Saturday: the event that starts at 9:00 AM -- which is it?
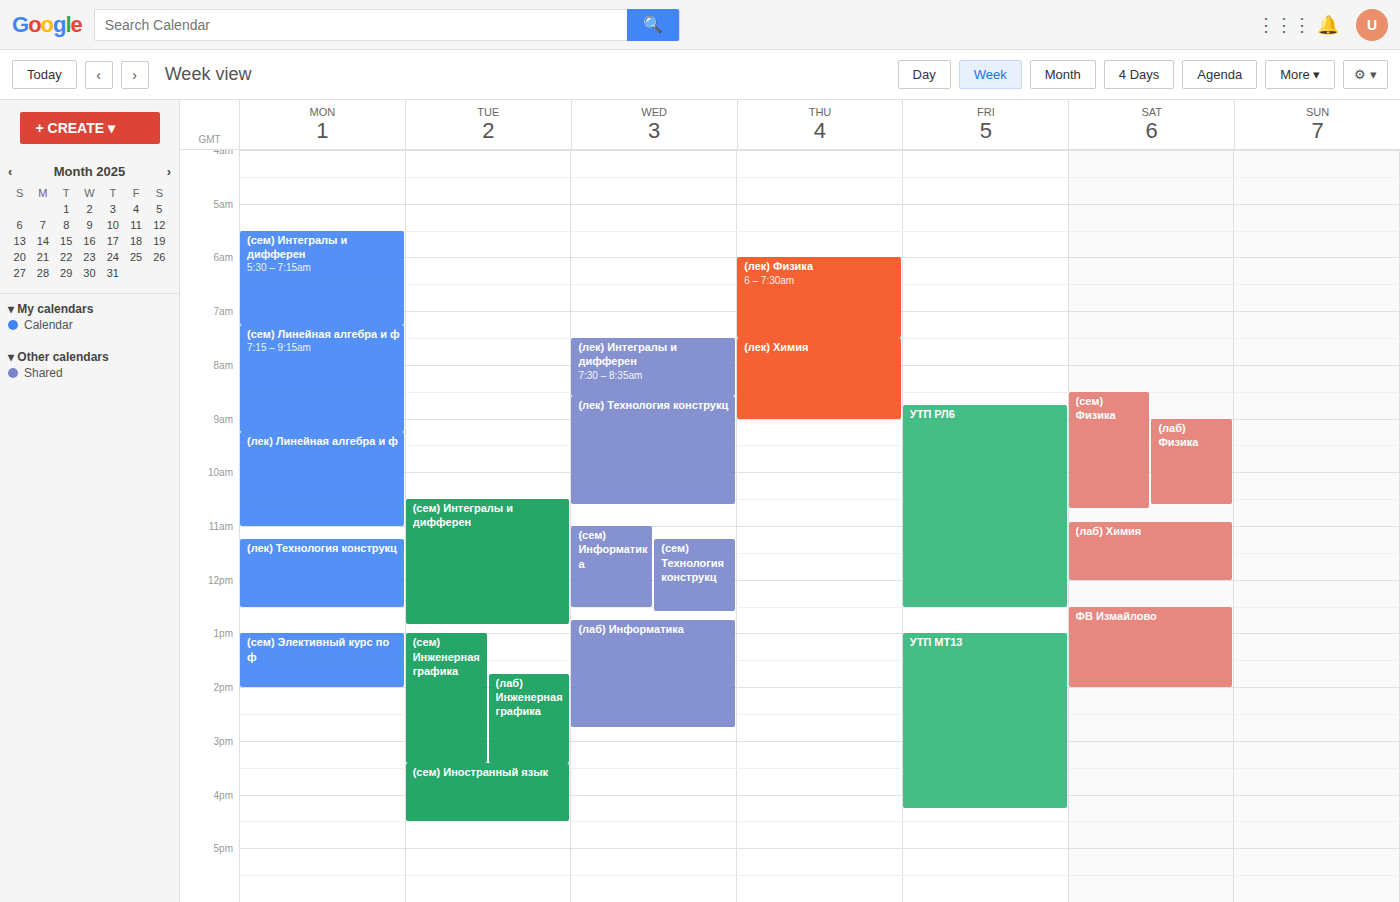
"(лаб) Физика"